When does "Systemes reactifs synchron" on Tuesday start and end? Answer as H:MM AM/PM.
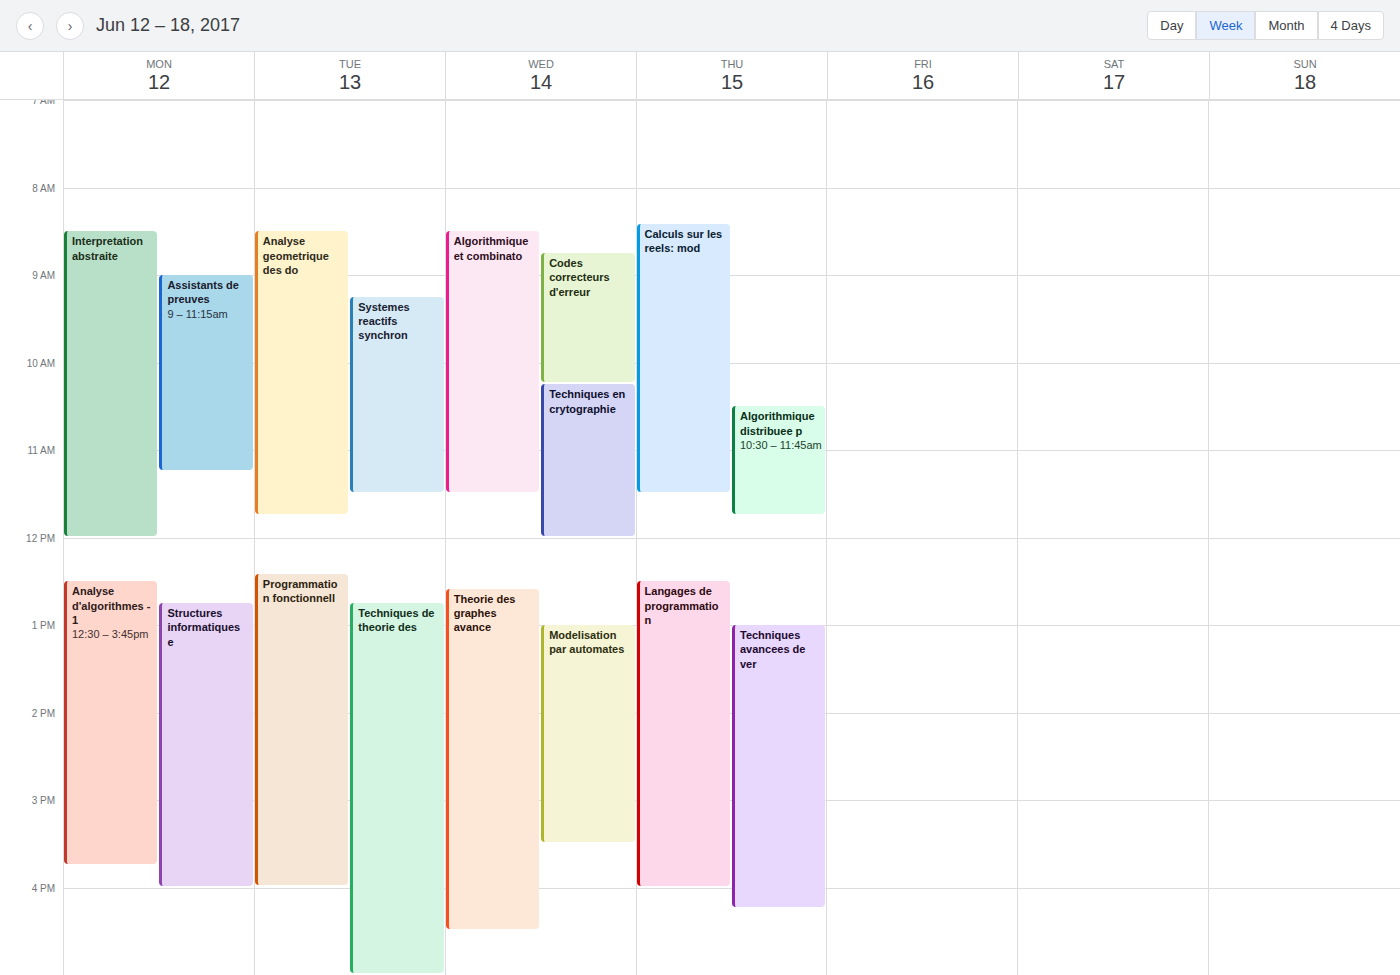
9:15 AM to 11:30 AM